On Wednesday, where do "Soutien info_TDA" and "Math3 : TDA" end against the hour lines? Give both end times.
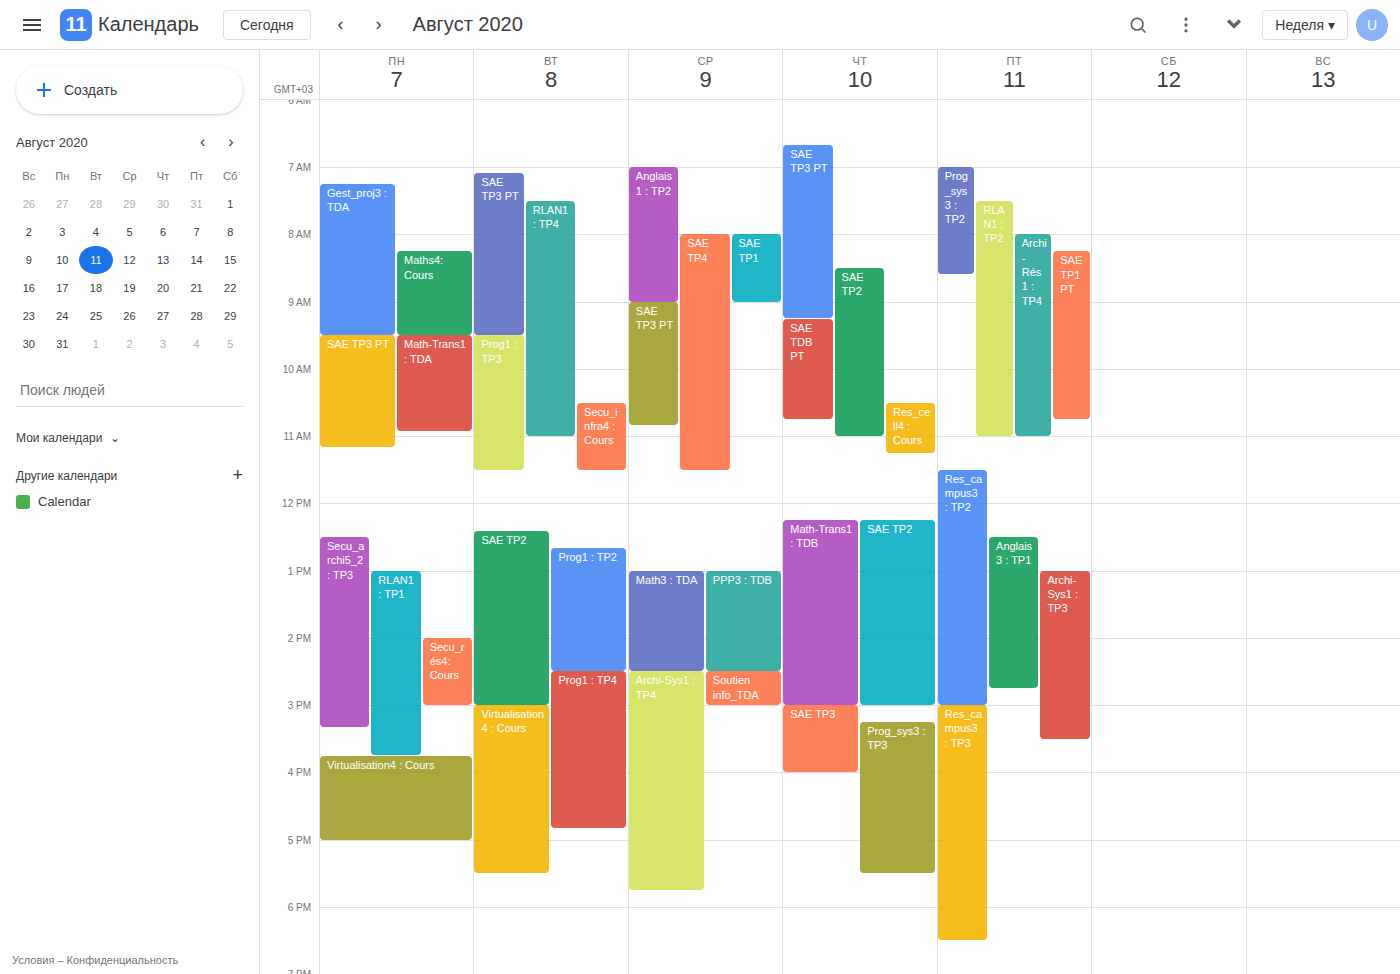
"Soutien info_TDA": 3:00 PM, exactly on the 3 PM line. "Math3 : TDA": 2:30 PM, halfway between the 2 PM and 3 PM lines.